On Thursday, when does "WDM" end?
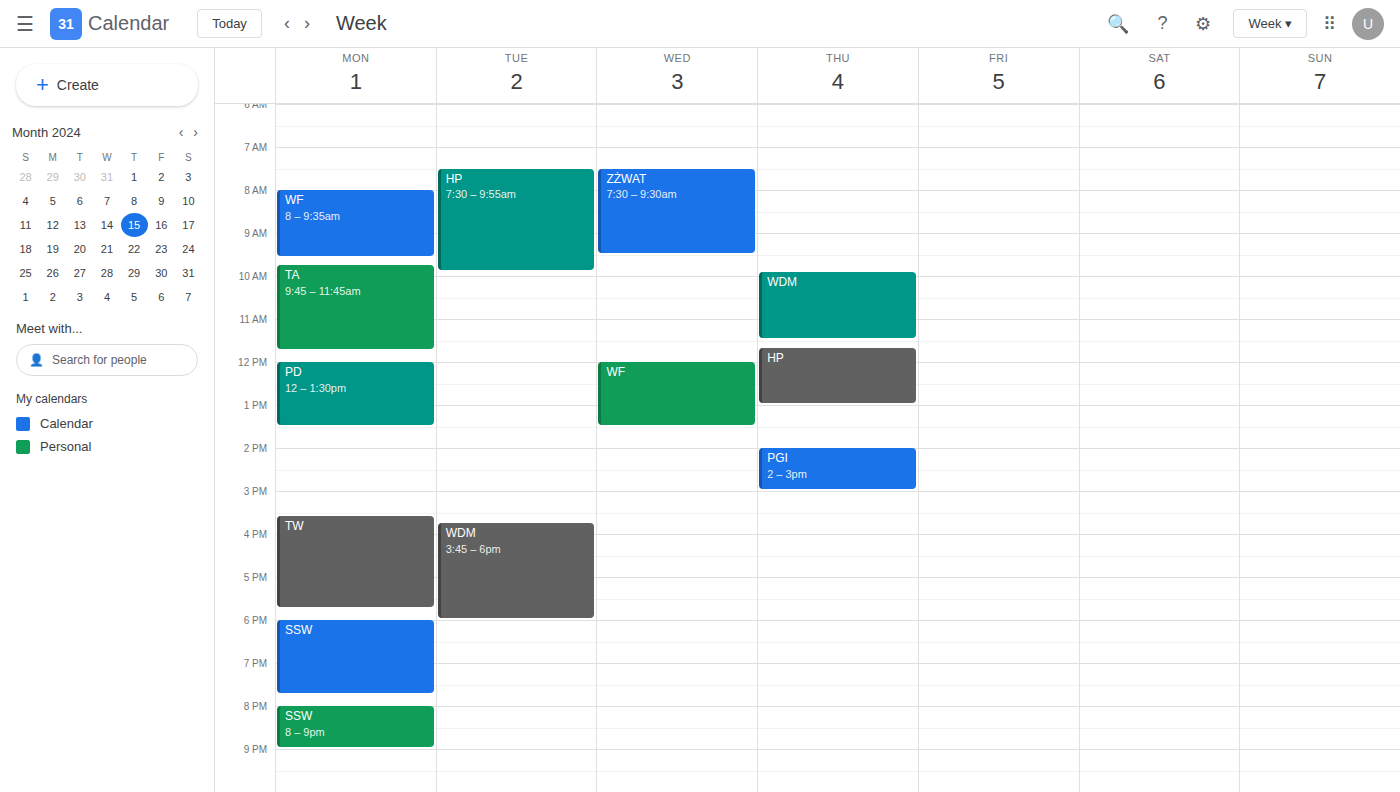
11:30 AM